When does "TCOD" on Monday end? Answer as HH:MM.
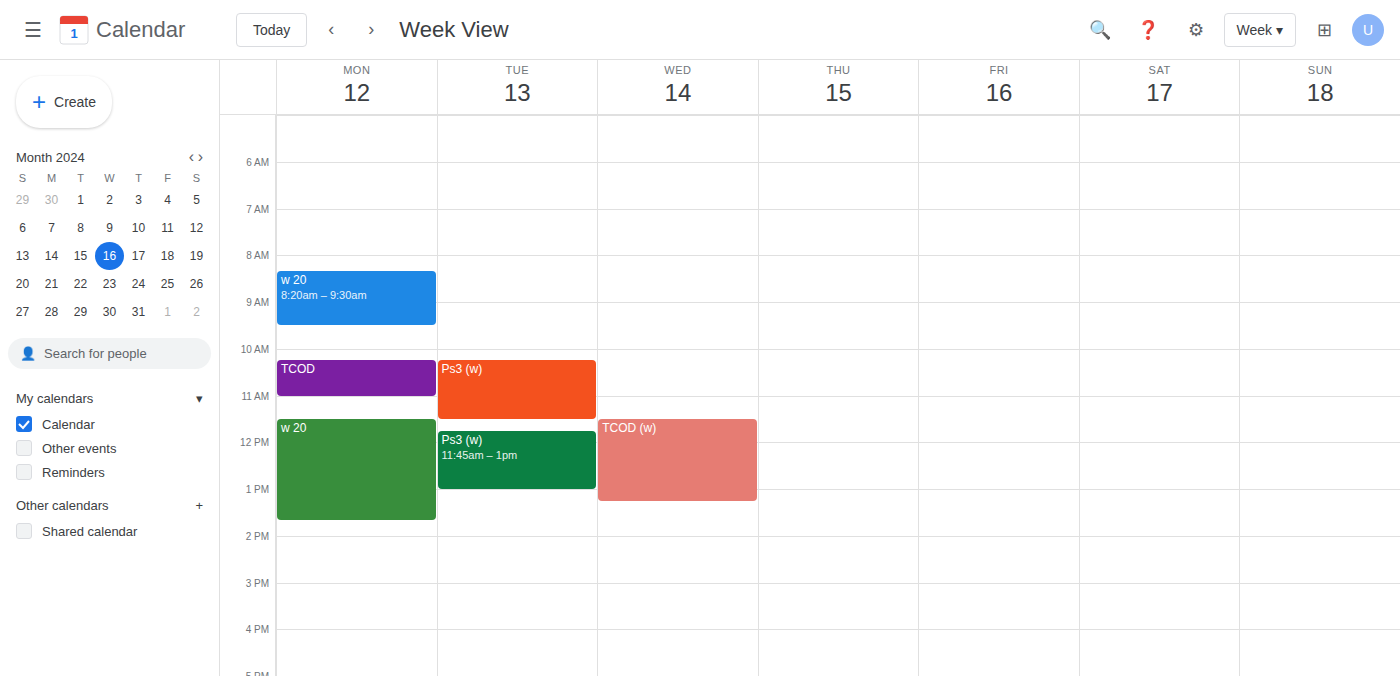
11:00